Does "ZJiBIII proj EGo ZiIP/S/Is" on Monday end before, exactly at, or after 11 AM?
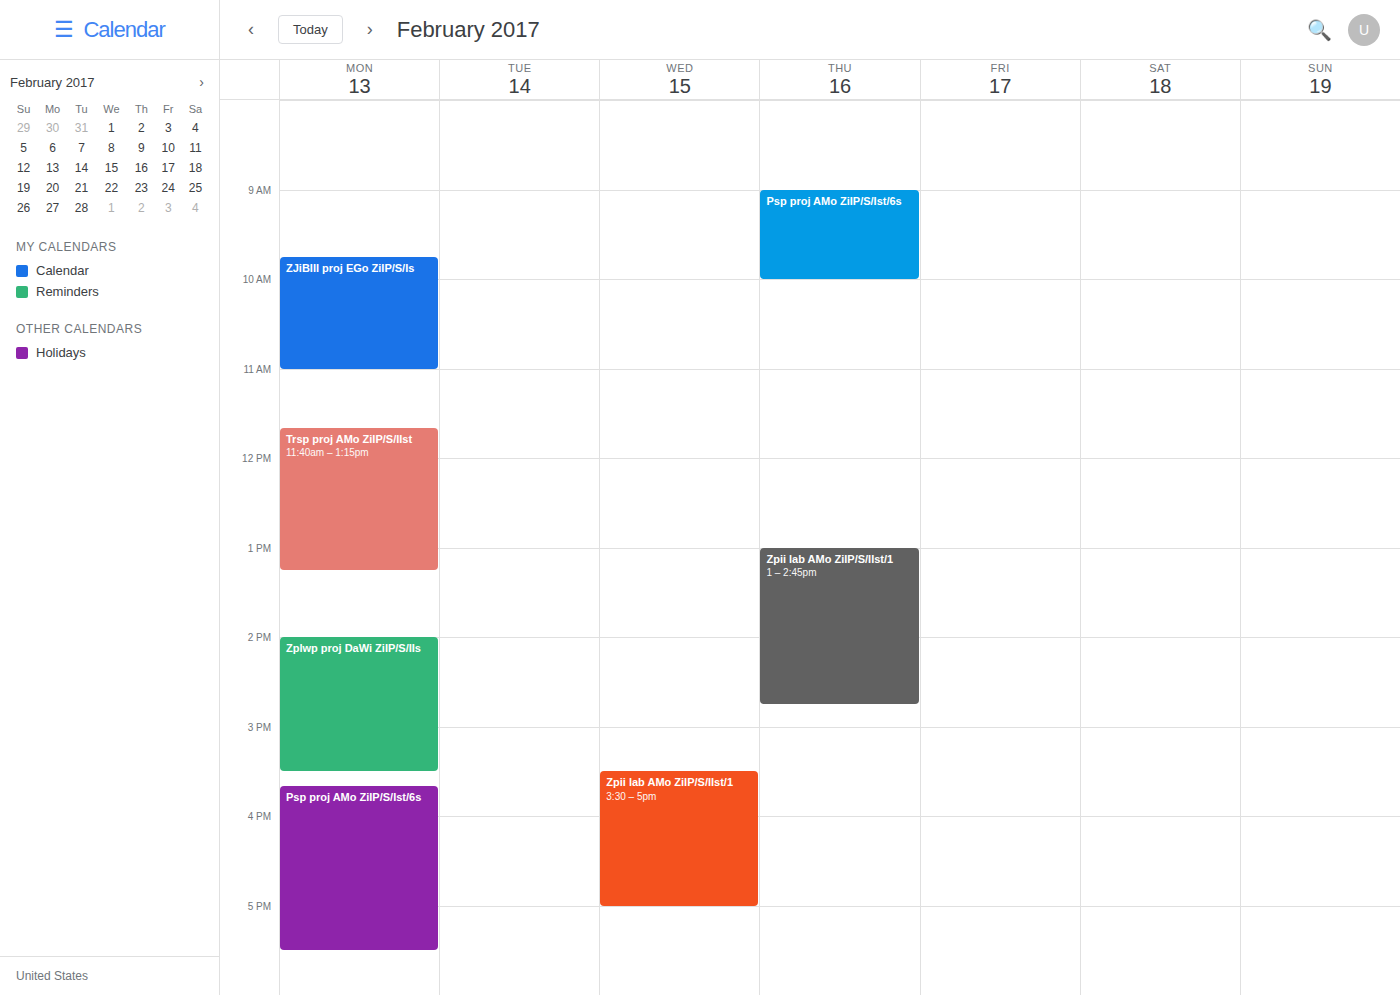
11:00 AM -- exactly at 11 AM, on the 11 AM line.